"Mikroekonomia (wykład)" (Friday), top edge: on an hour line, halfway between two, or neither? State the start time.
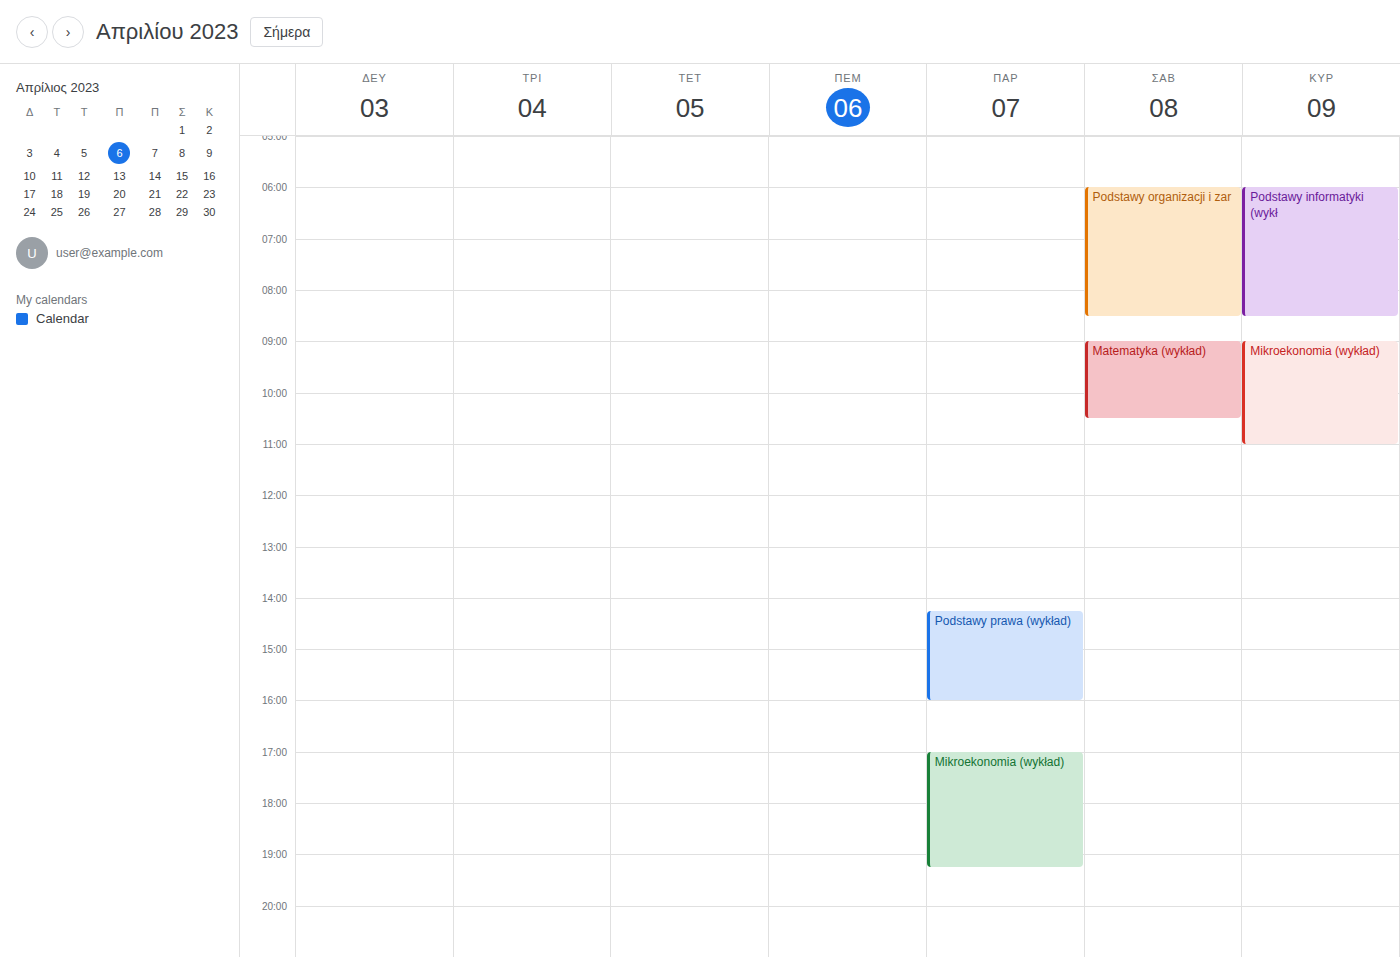
5:00 PM -- exactly on the 5 PM line.